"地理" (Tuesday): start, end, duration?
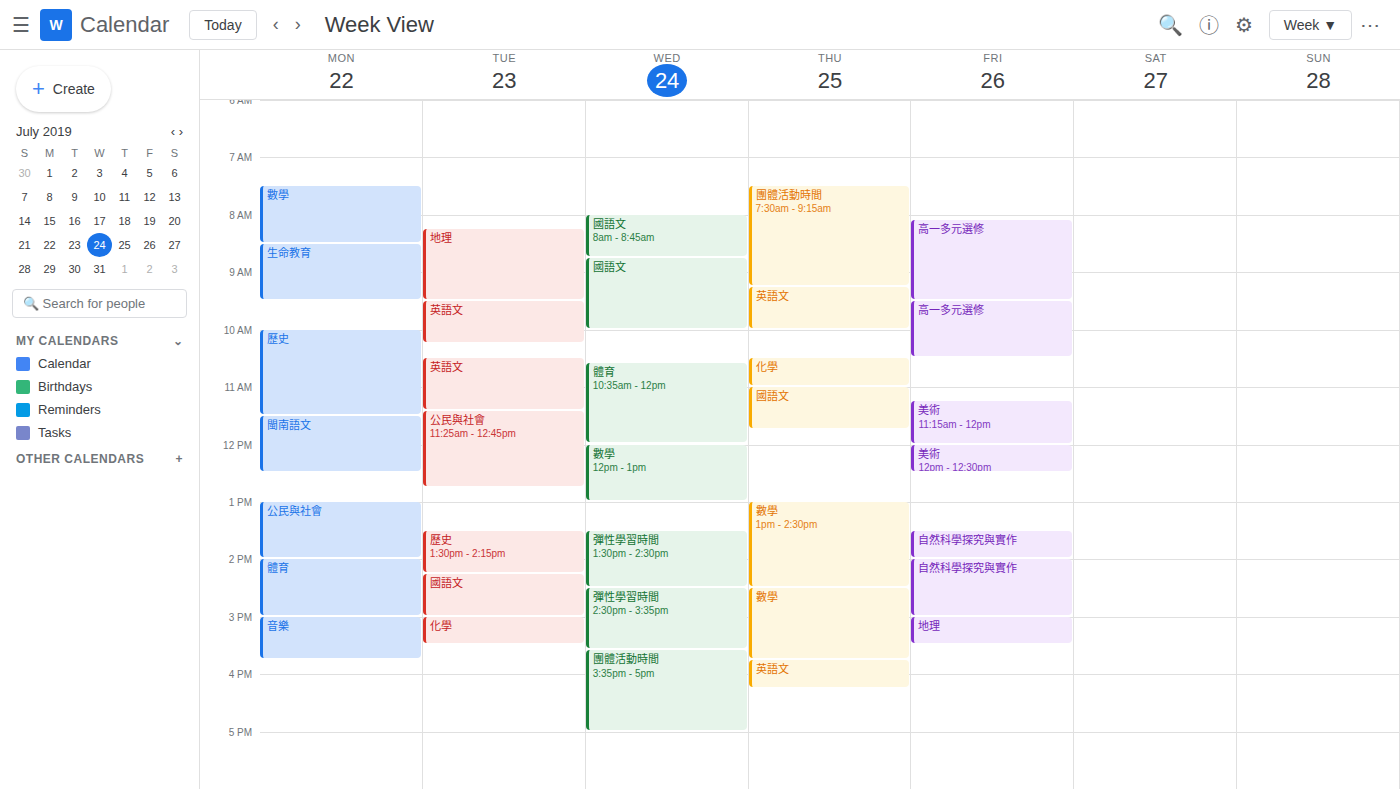
8:15 AM to 9:30 AM, 1 hour 15 minutes